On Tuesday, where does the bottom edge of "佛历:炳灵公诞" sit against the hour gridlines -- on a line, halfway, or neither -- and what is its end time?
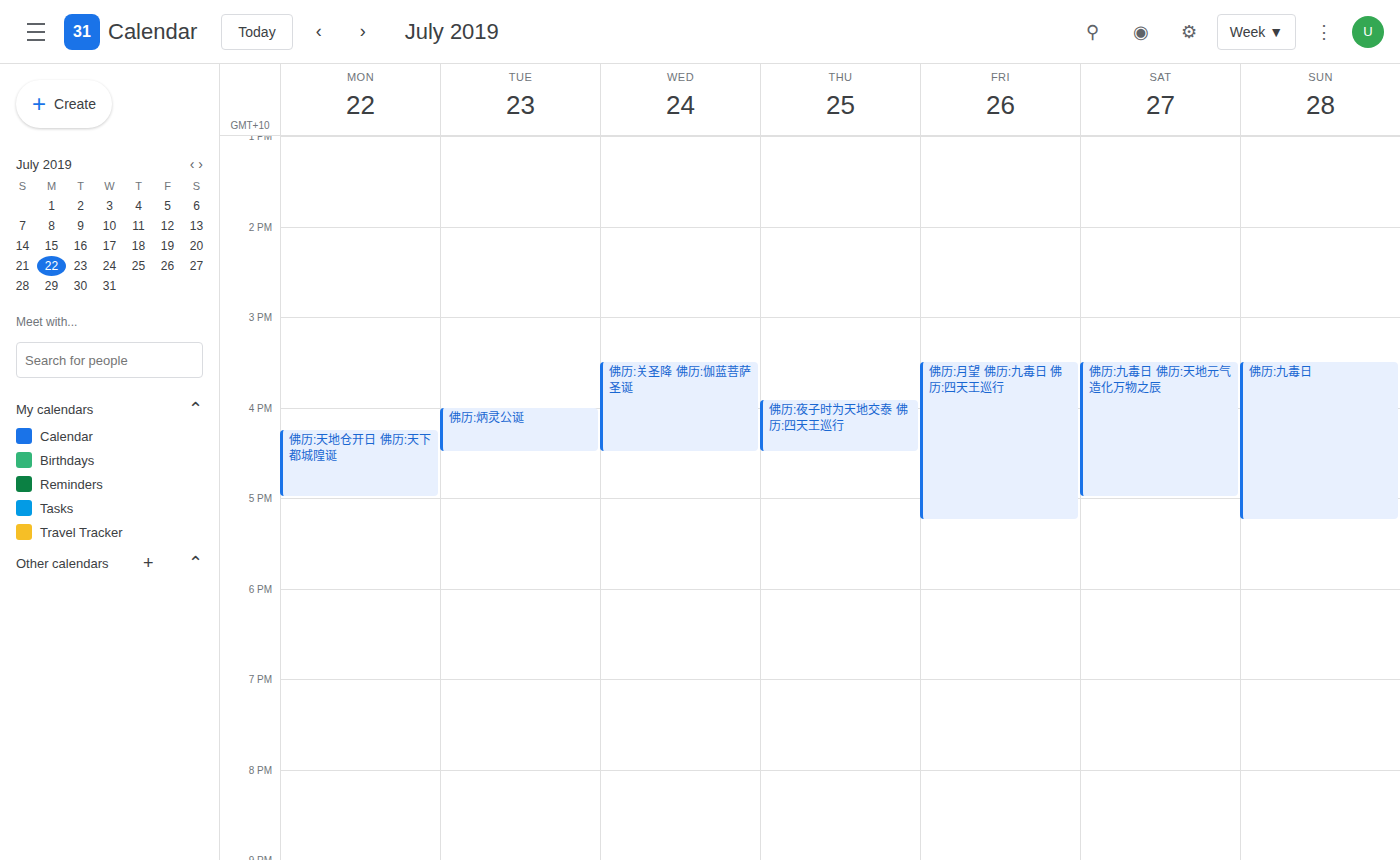
4:30 PM -- halfway between the 4 PM and 5 PM lines.